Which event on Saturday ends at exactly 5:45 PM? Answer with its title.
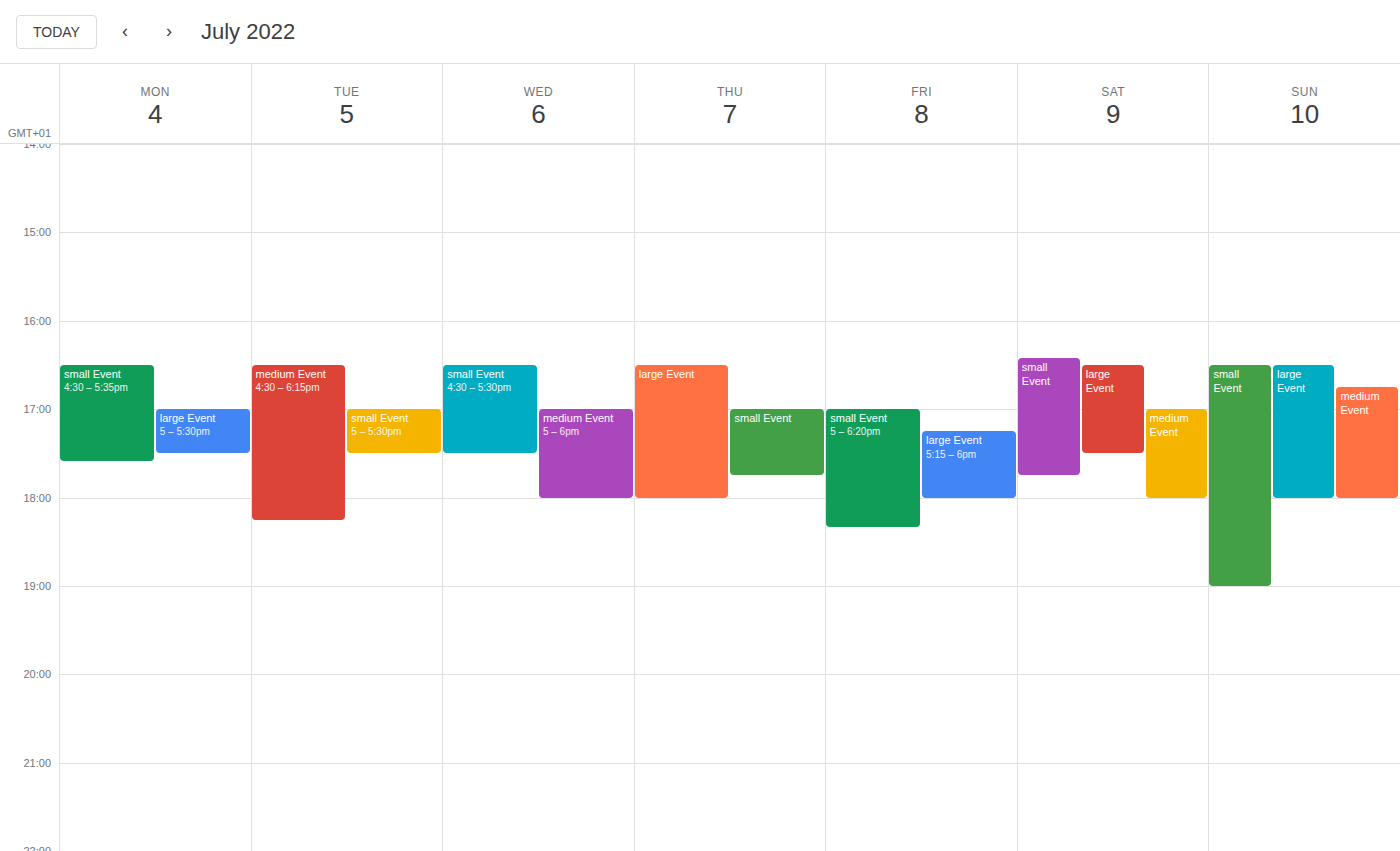
"small Event"